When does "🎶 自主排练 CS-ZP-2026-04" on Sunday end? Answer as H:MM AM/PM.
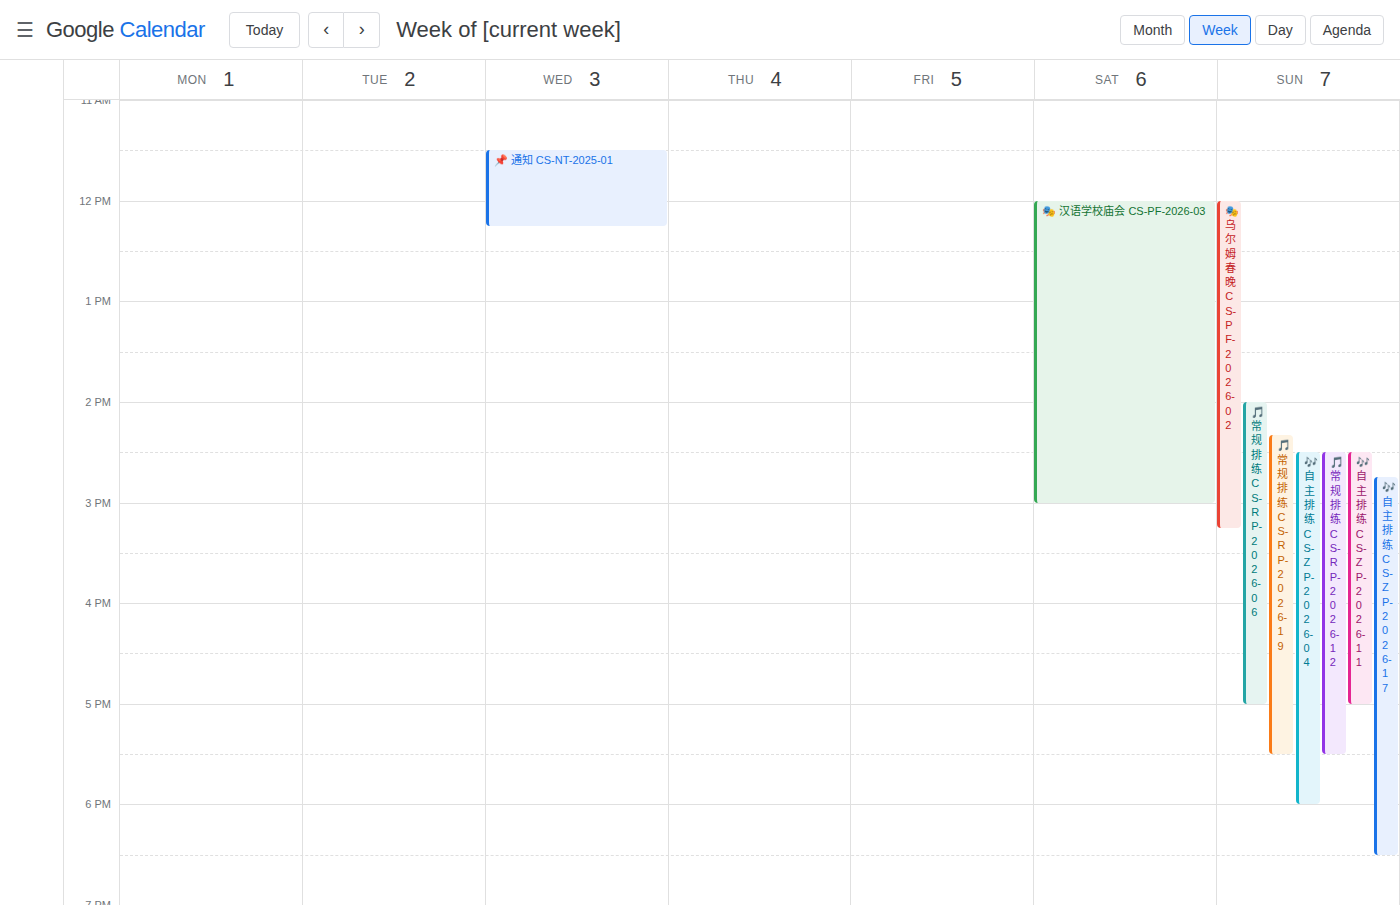
6:00 PM